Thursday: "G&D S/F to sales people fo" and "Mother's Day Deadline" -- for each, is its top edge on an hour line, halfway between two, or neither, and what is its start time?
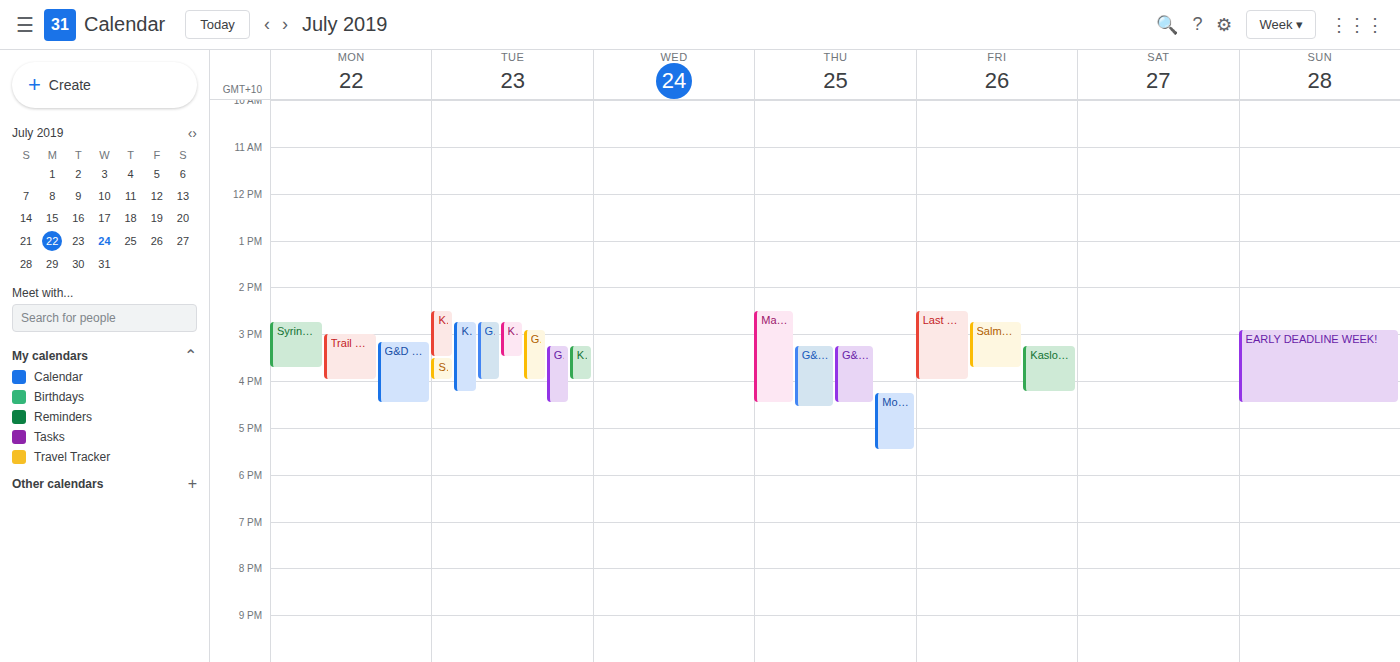
"G&D S/F to sales people fo": 3:15 PM, neither: a quarter of the way from the 3 PM line to the 4 PM line. "Mother's Day Deadline": 4:15 PM, neither: a quarter of the way from the 4 PM line to the 5 PM line.